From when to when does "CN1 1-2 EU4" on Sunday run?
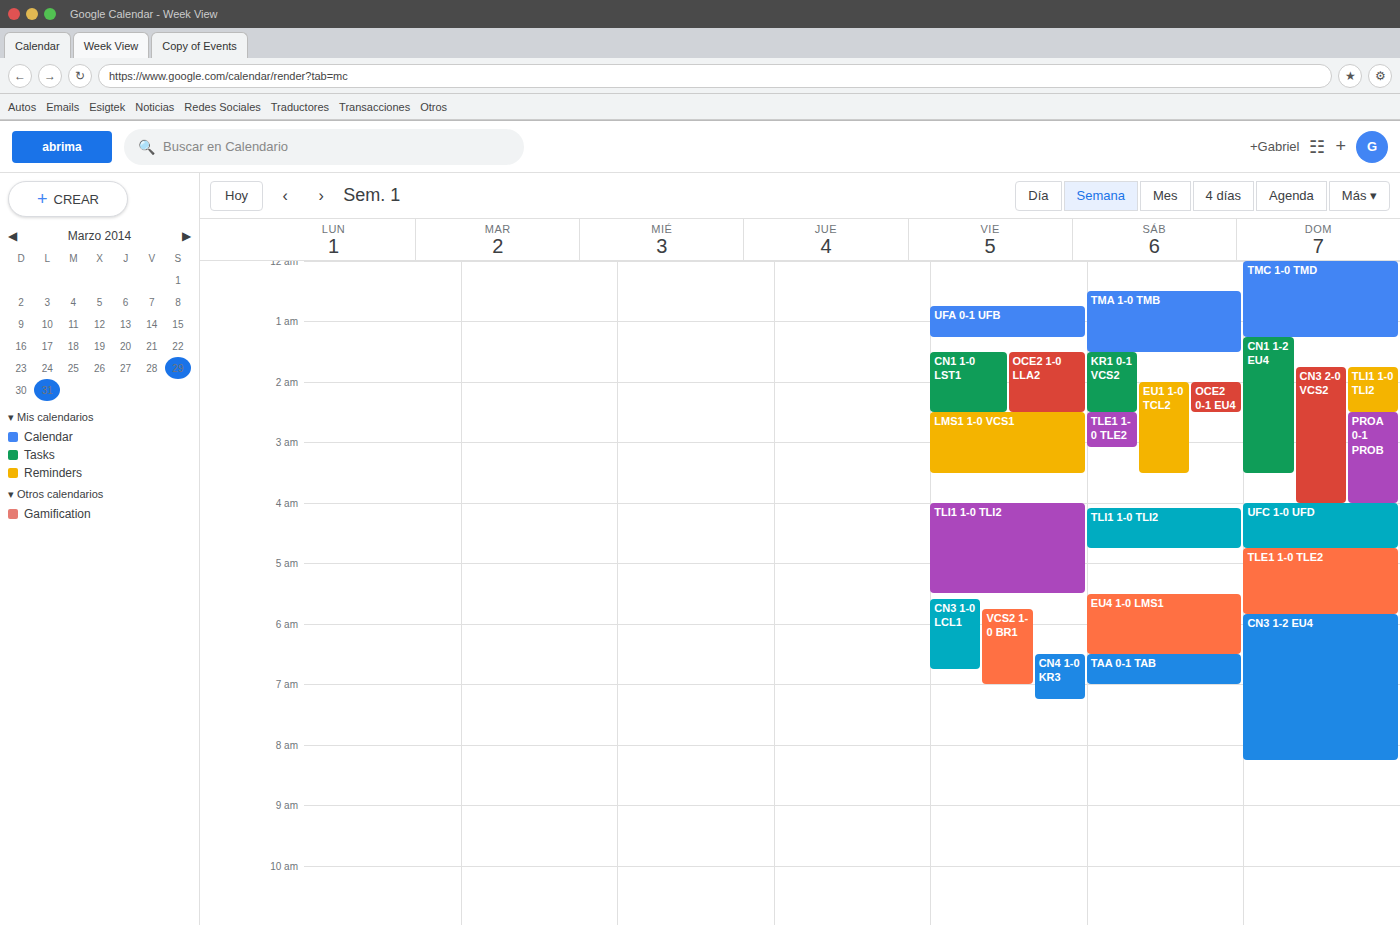
1:15 AM to 3:30 AM